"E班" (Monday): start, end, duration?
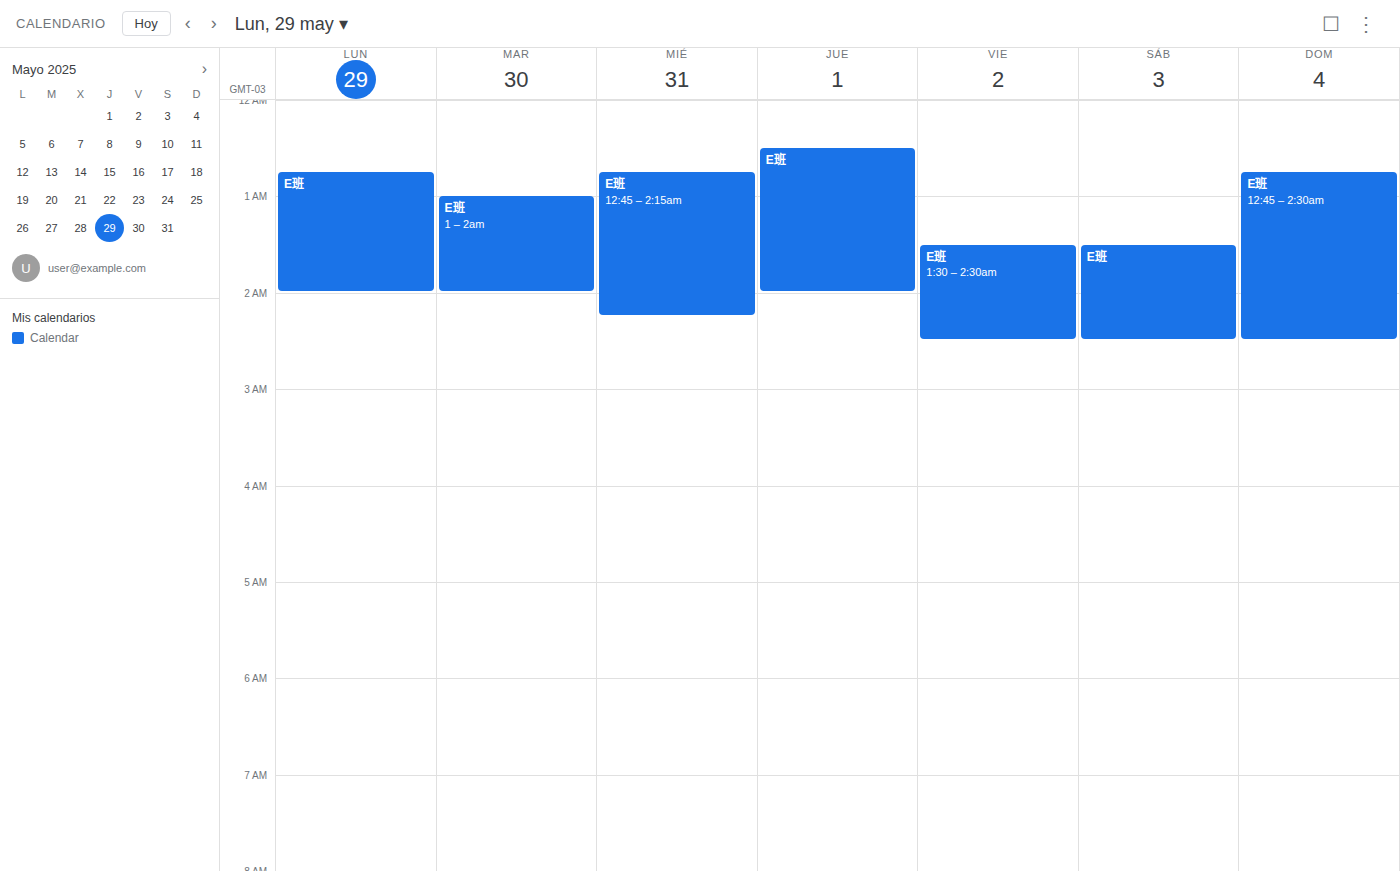
12:45 AM to 2:00 AM, 1 hour 15 minutes